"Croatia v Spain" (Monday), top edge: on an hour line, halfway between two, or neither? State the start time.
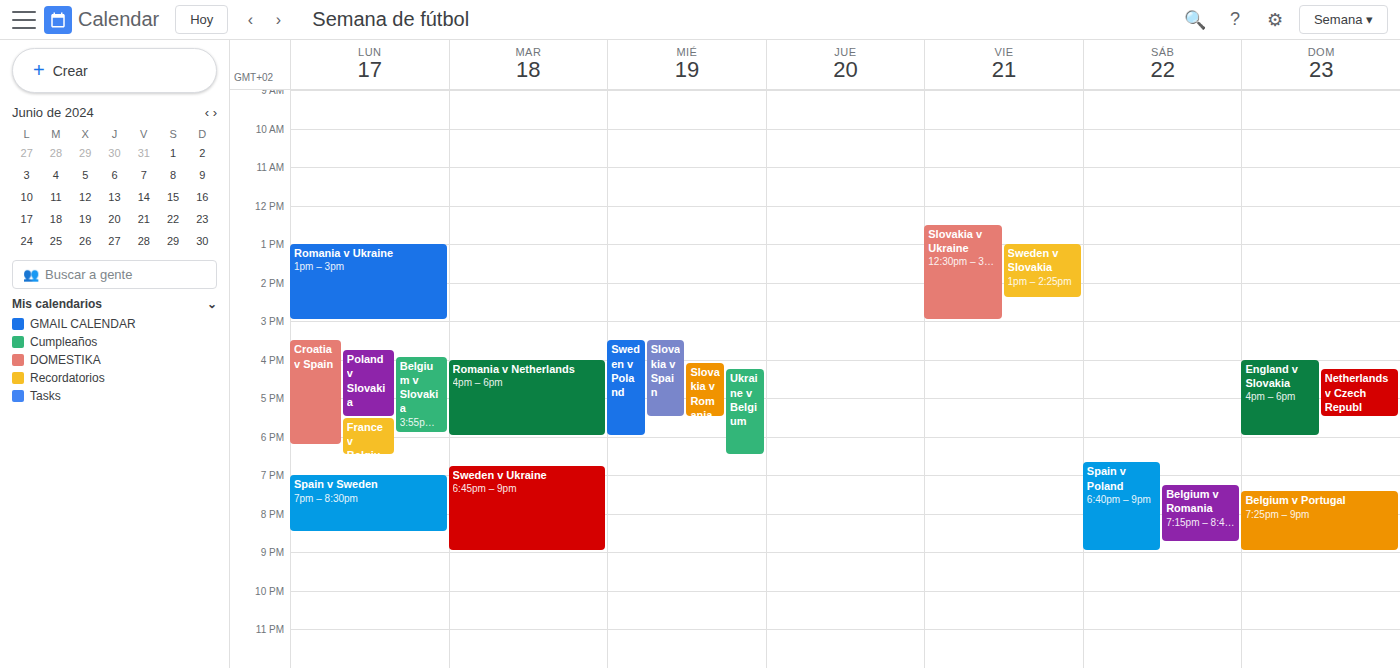
3:30 PM -- halfway between the 3 PM and 4 PM lines.